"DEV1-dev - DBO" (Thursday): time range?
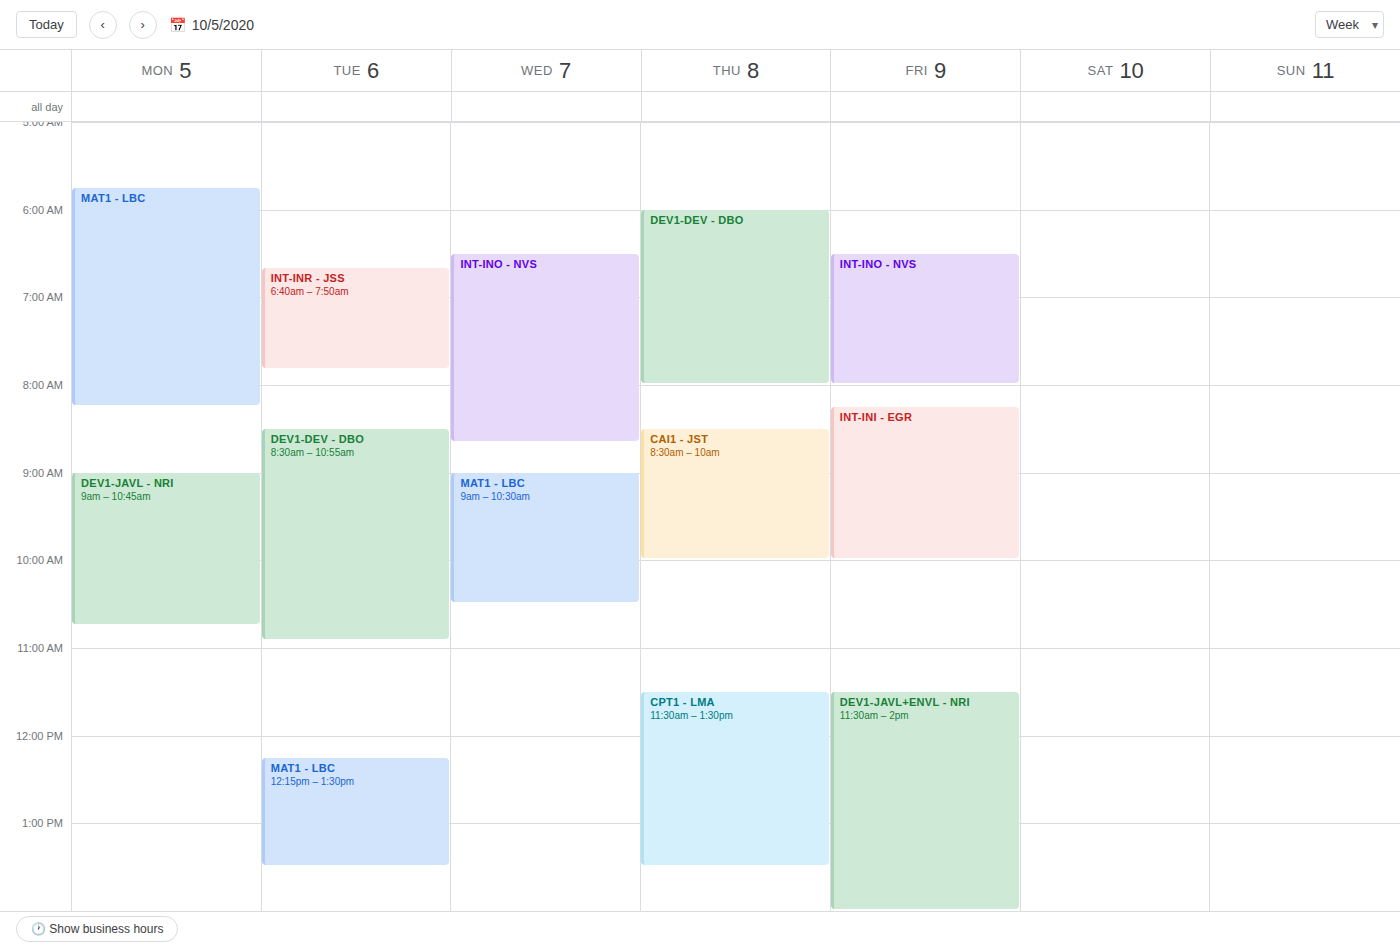
6:00 AM to 8:00 AM